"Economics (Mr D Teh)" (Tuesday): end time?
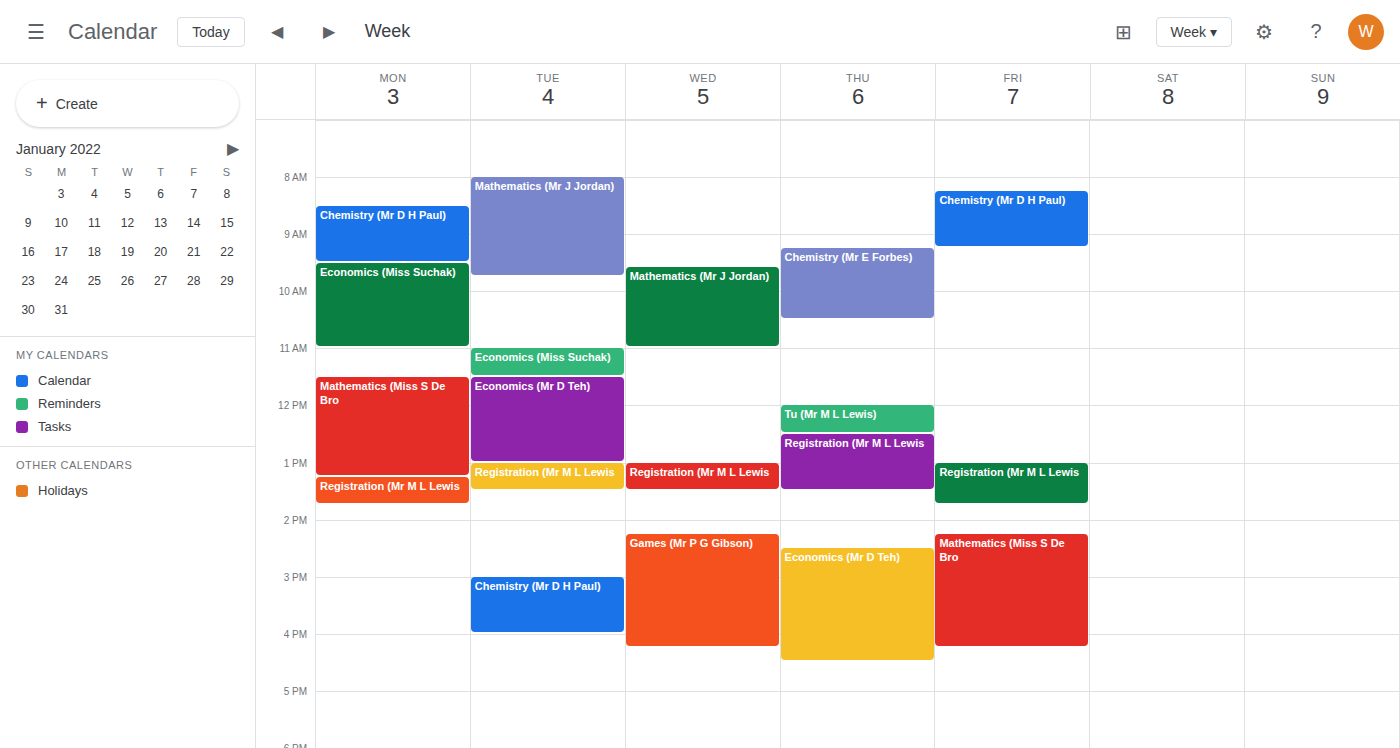
1:00 PM